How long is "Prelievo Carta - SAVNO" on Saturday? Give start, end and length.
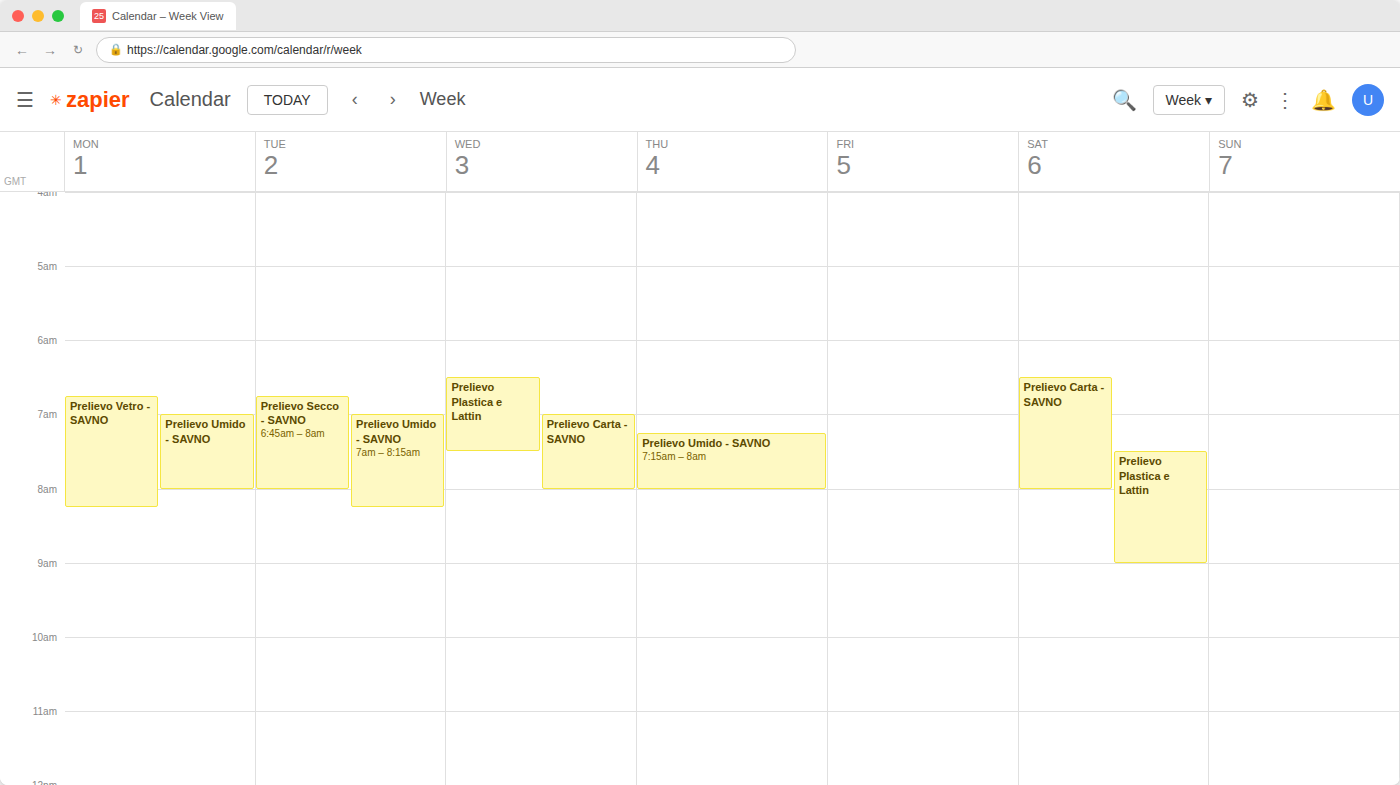
6:30 AM to 8:00 AM, 1 hour 30 minutes